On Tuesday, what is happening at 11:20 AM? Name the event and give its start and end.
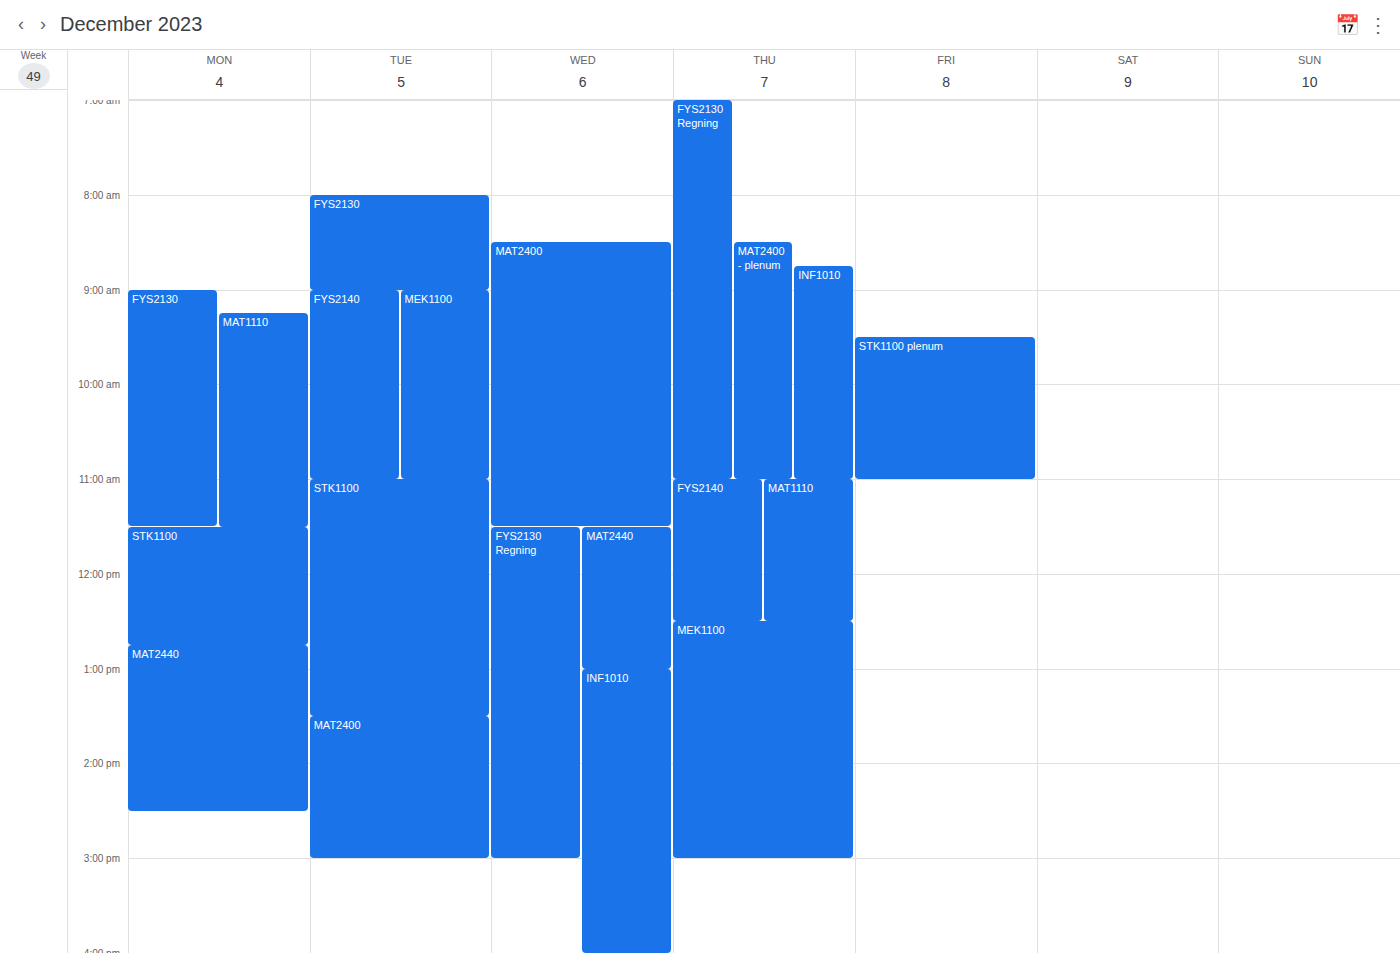
"STK1100", 11:00 AM to 1:30 PM